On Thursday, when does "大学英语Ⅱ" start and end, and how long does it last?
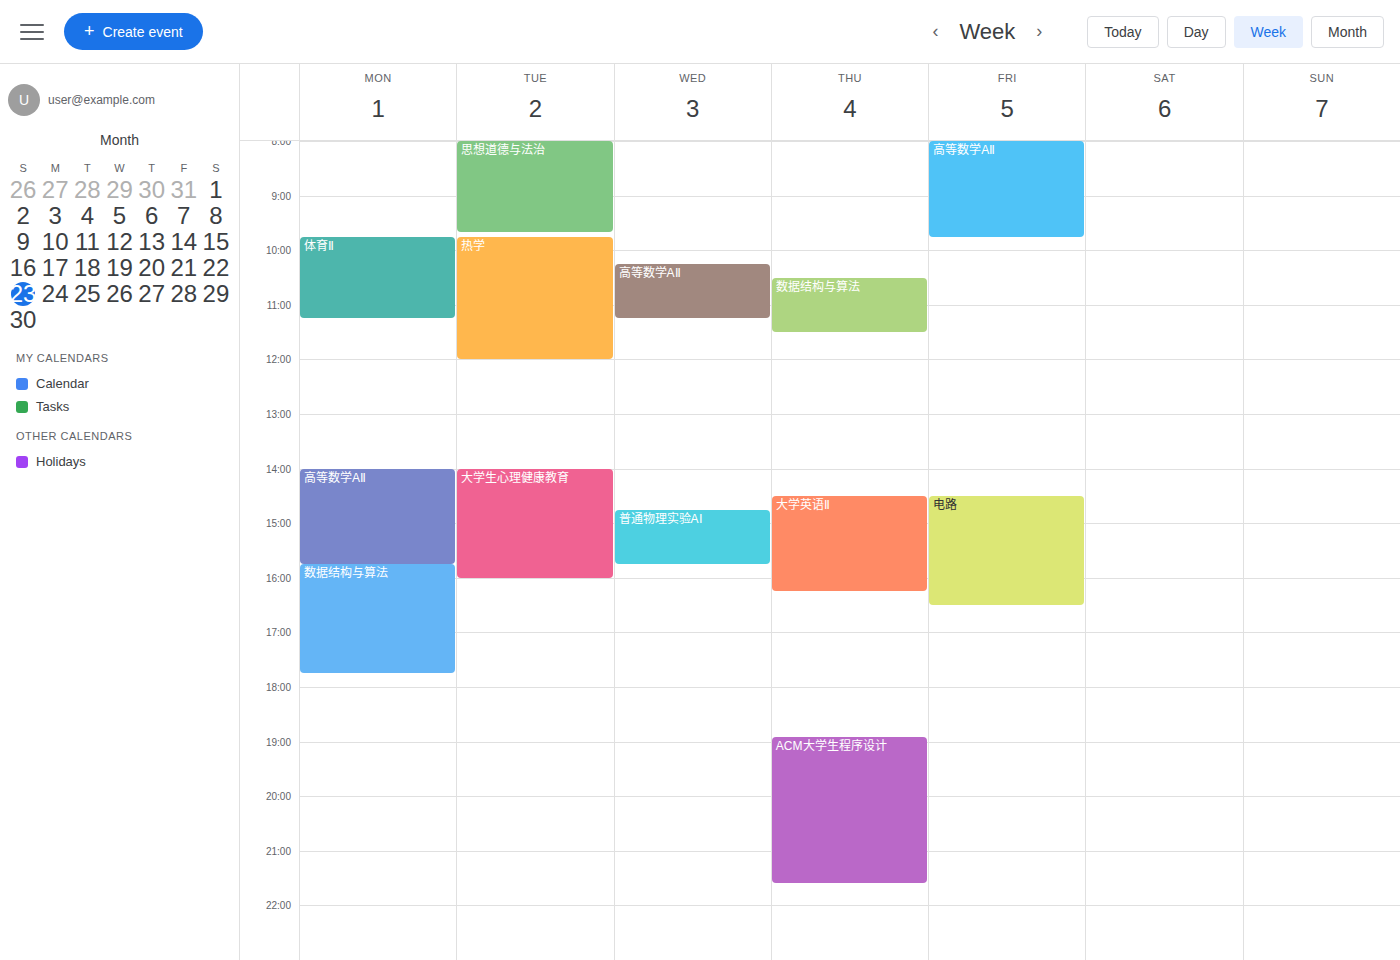
2:30 PM to 4:15 PM, 1 hour 45 minutes